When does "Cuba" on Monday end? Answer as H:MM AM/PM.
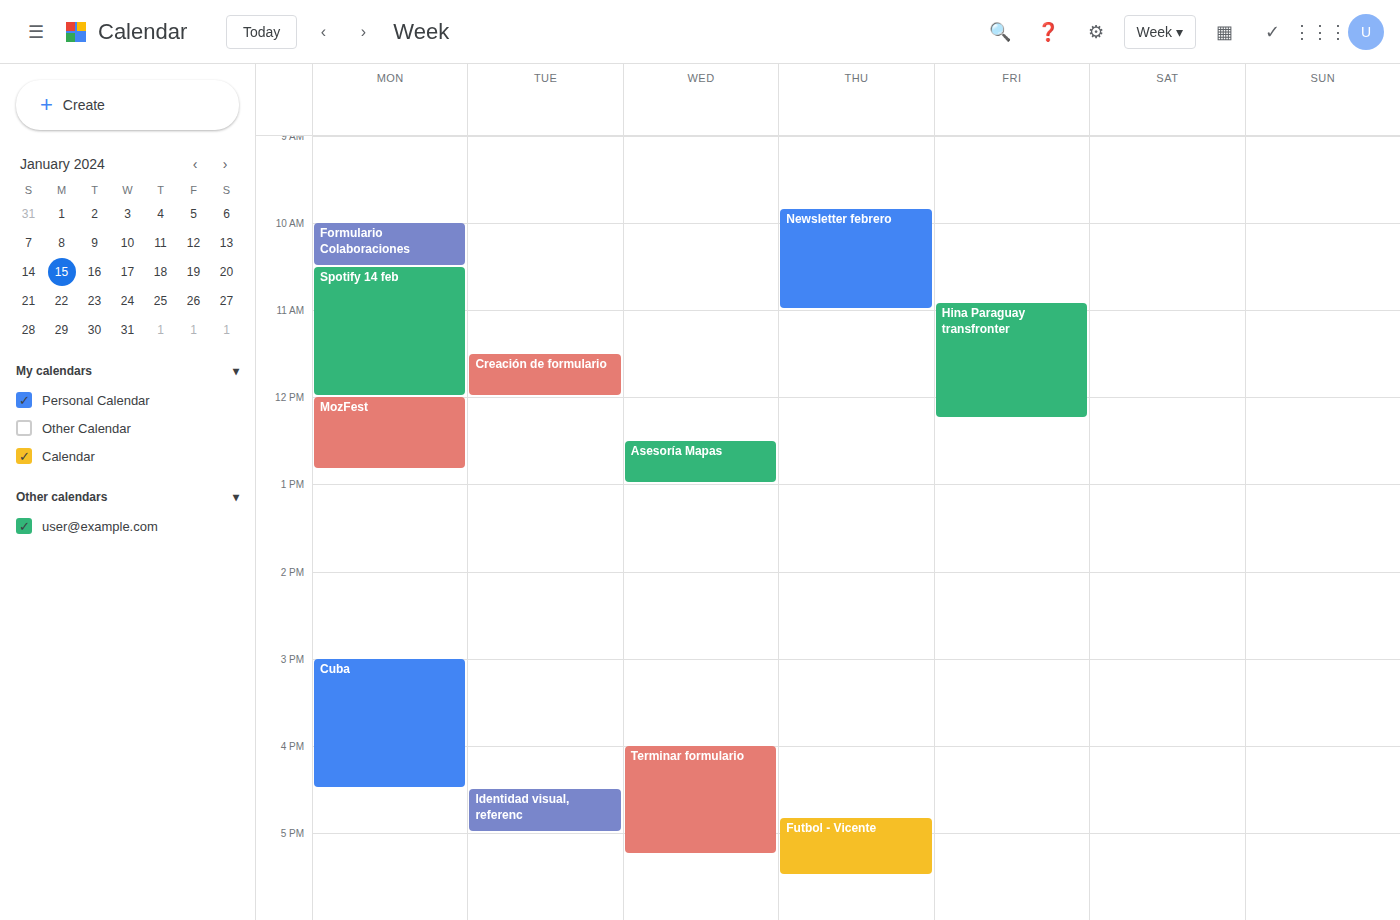
4:30 PM